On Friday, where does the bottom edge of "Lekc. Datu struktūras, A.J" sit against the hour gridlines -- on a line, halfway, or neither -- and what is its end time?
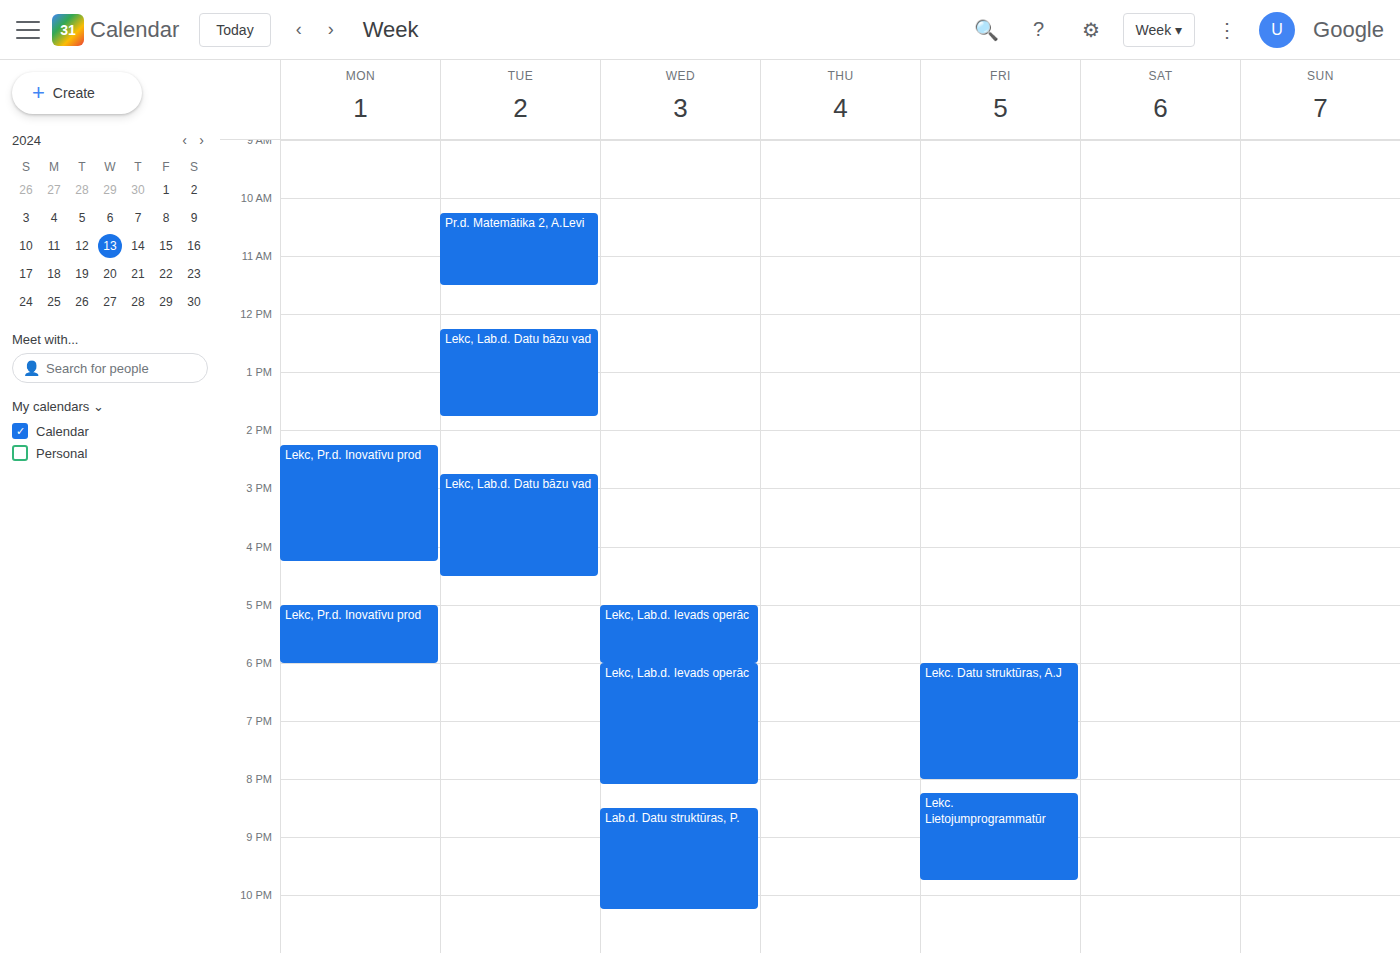
20:00 -- exactly on the 20:00 line.